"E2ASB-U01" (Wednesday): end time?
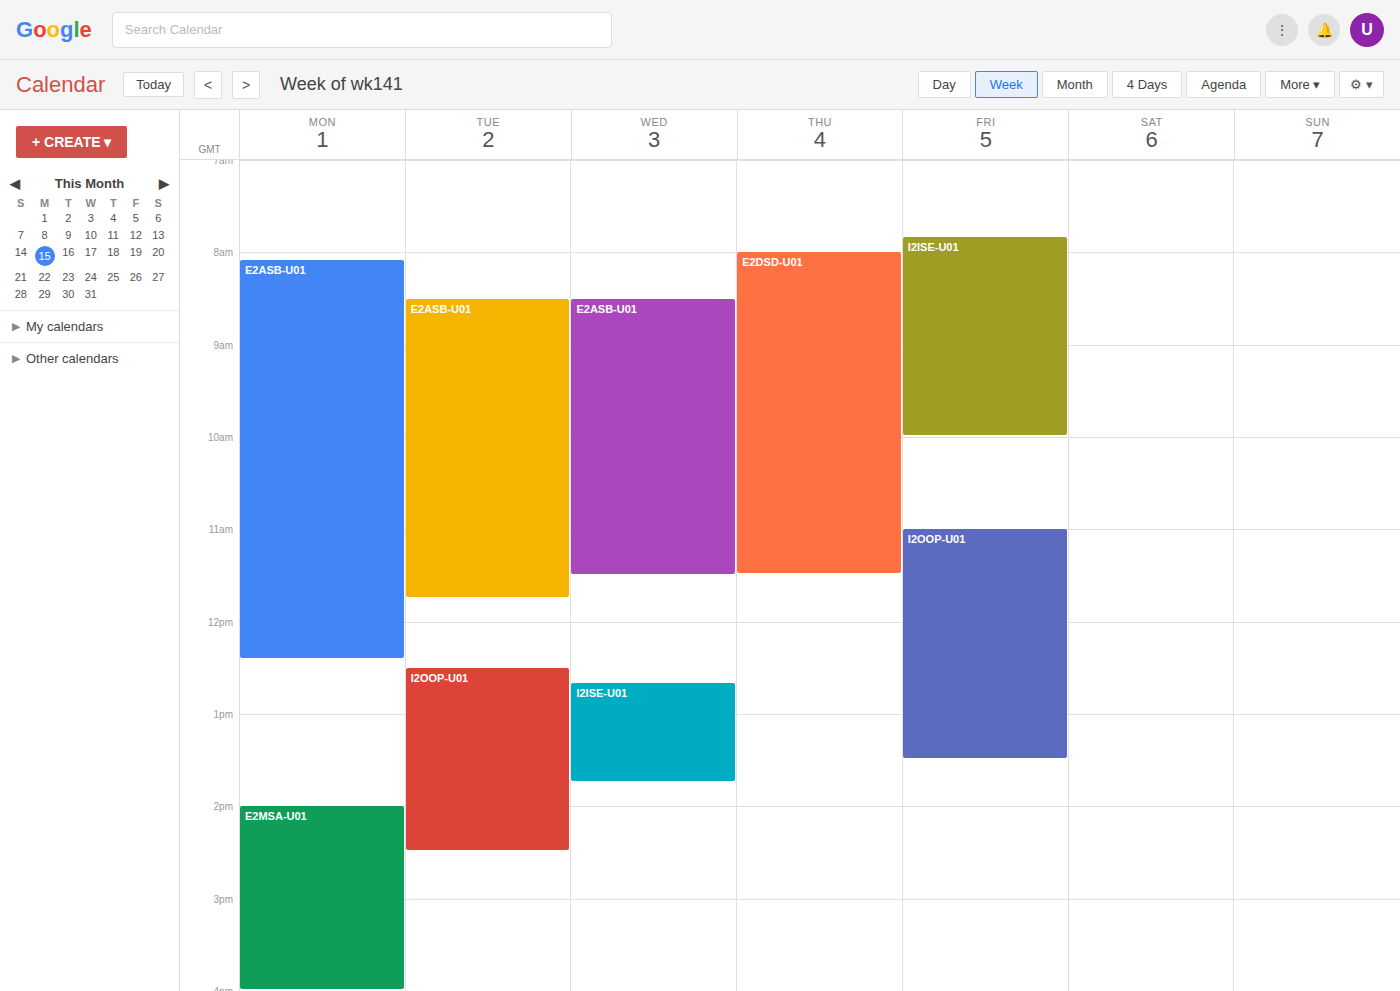
11:30